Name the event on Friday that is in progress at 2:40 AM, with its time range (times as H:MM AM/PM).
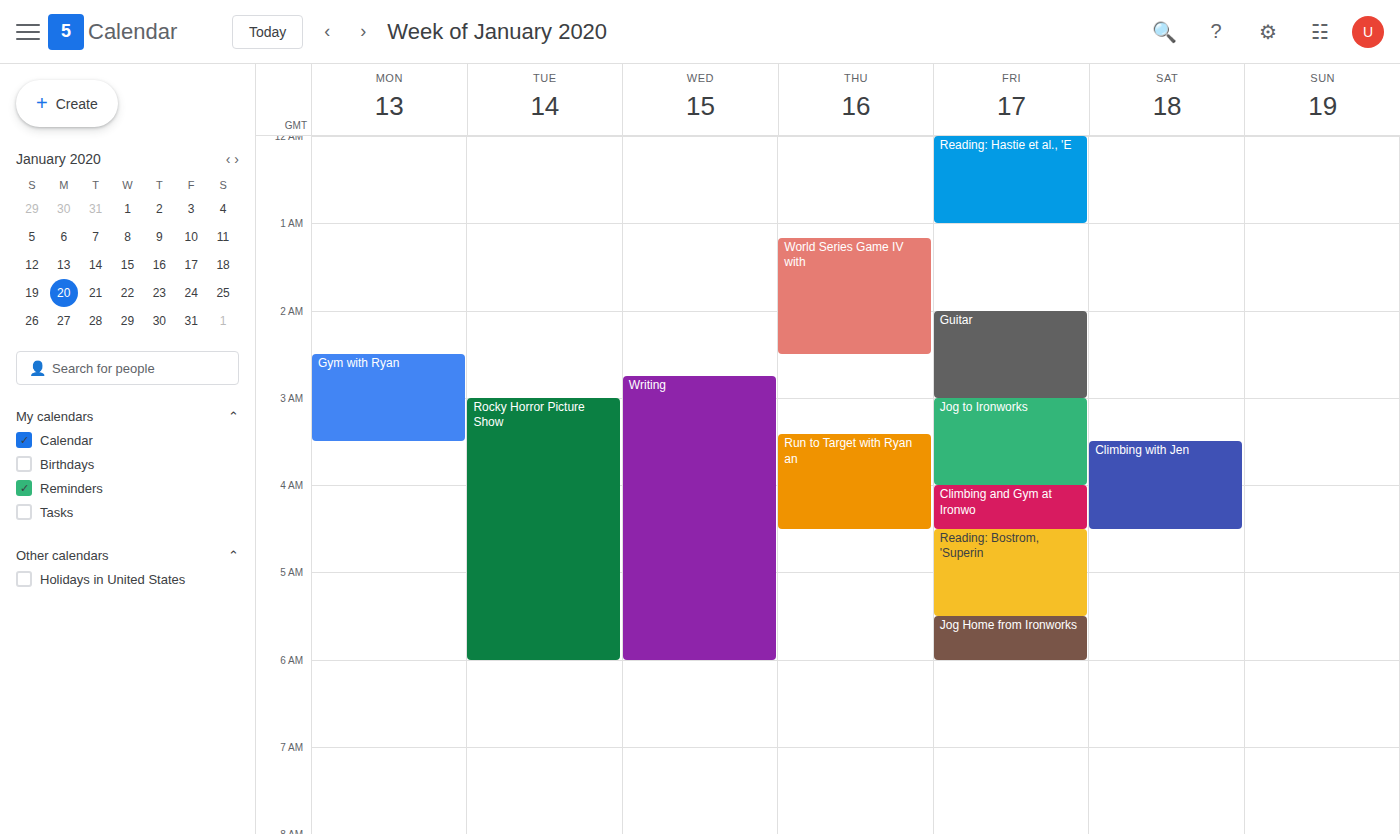
"Guitar", 2:00 AM to 3:00 AM